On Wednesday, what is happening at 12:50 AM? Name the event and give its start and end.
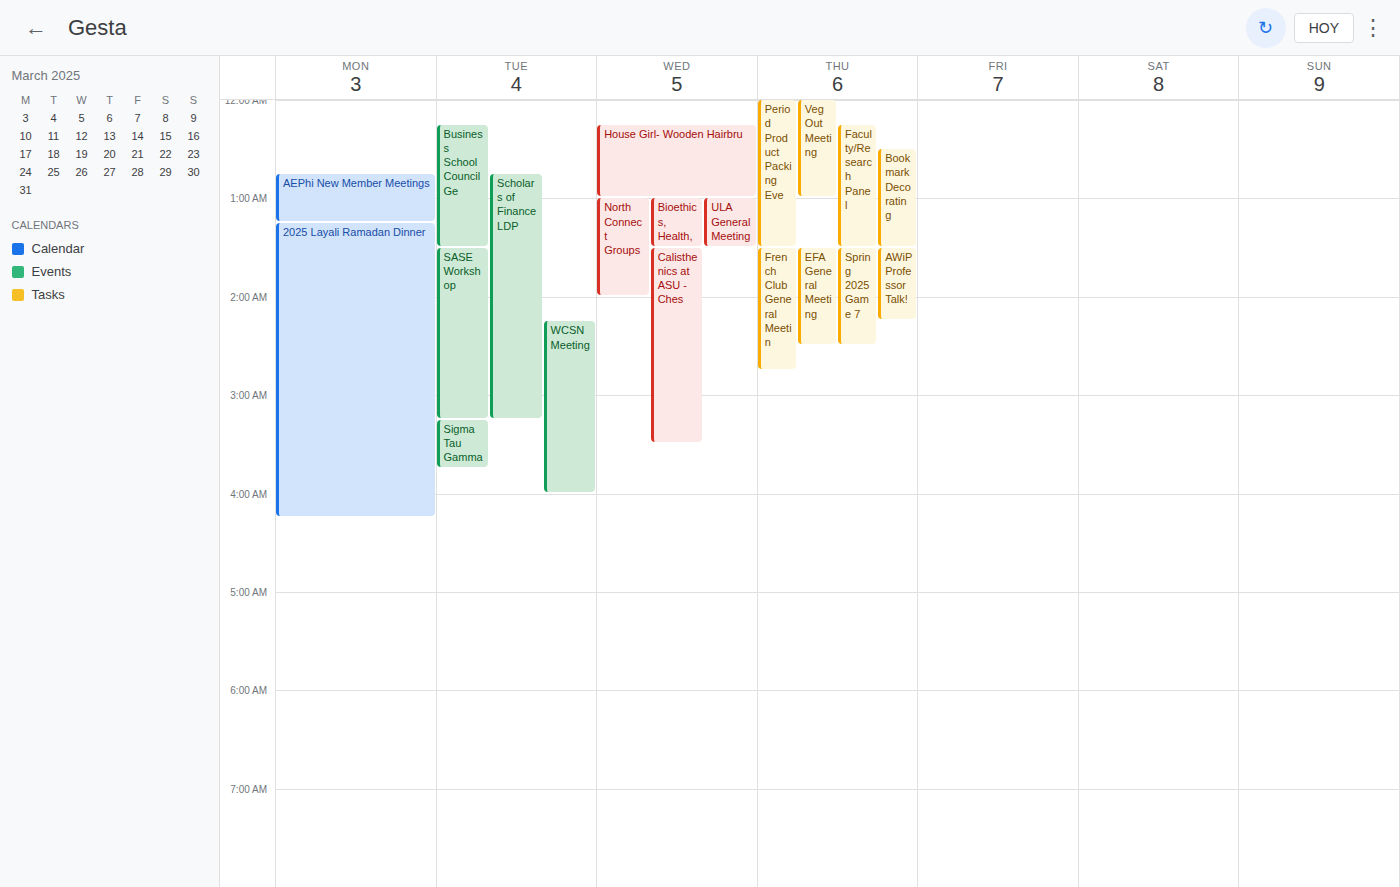
"House Girl- Wooden Hairbru", 12:15 AM to 1:00 AM